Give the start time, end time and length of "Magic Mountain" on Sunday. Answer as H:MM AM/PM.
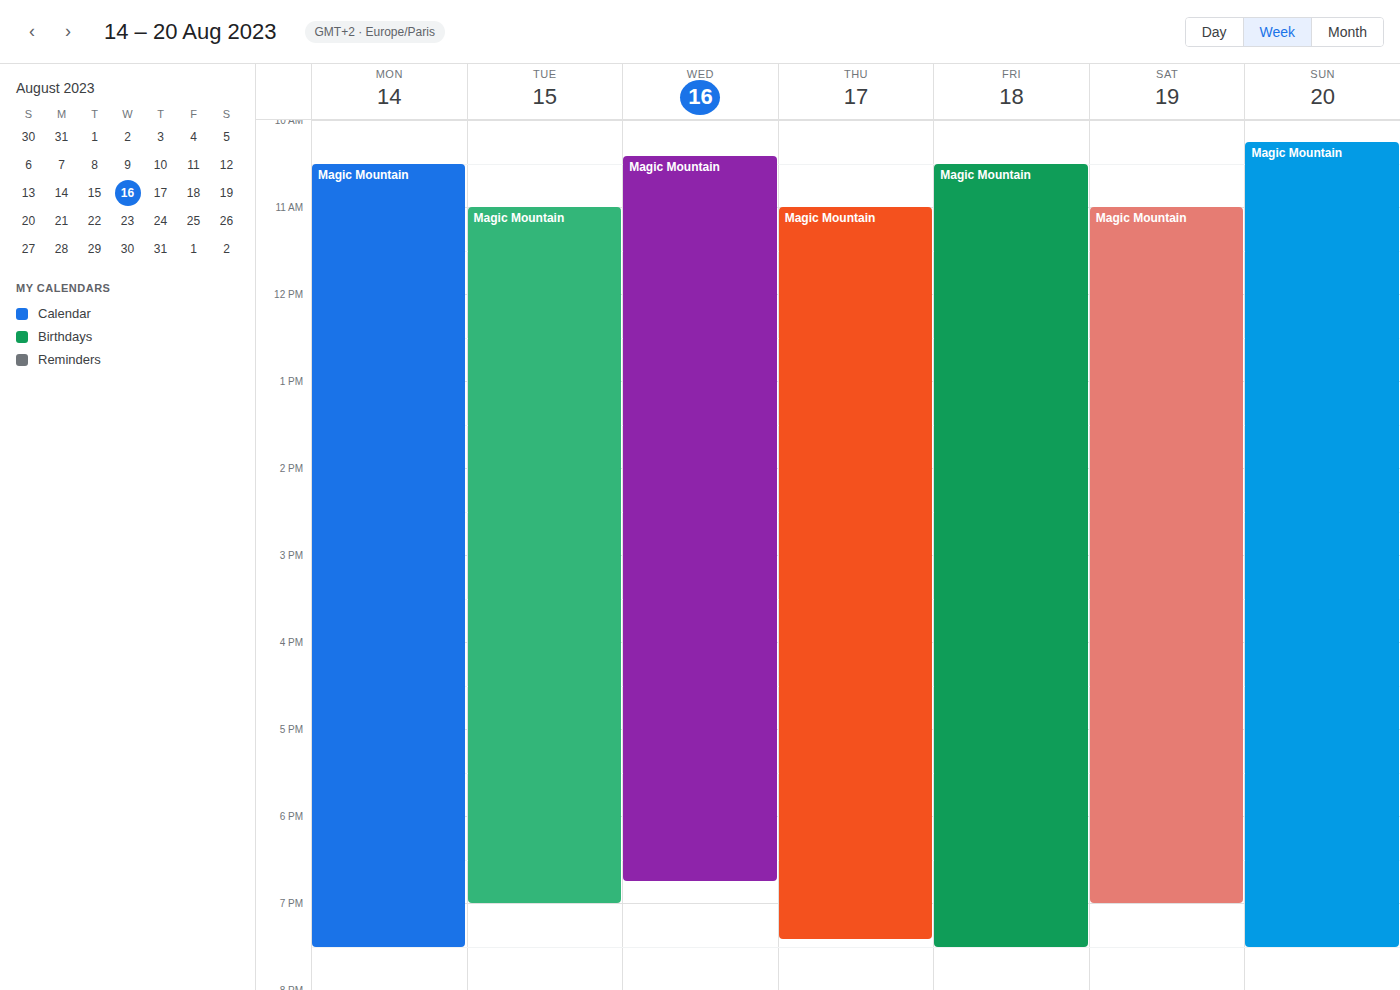
10:15 AM to 7:30 PM, 9 hours 15 minutes